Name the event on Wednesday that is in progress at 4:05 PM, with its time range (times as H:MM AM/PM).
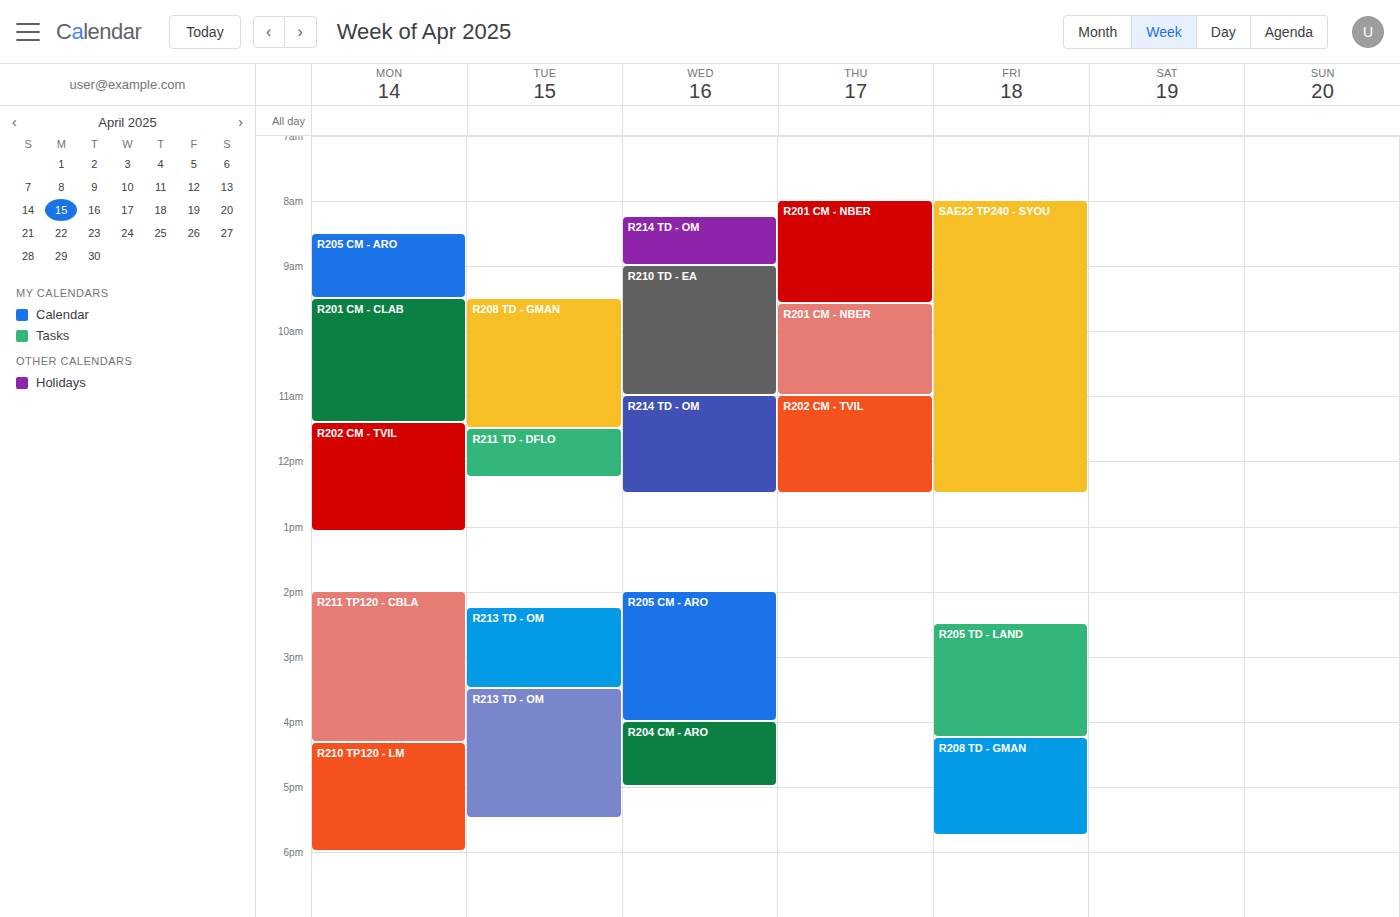
"R204 CM - ARO", 4:00 PM to 5:00 PM